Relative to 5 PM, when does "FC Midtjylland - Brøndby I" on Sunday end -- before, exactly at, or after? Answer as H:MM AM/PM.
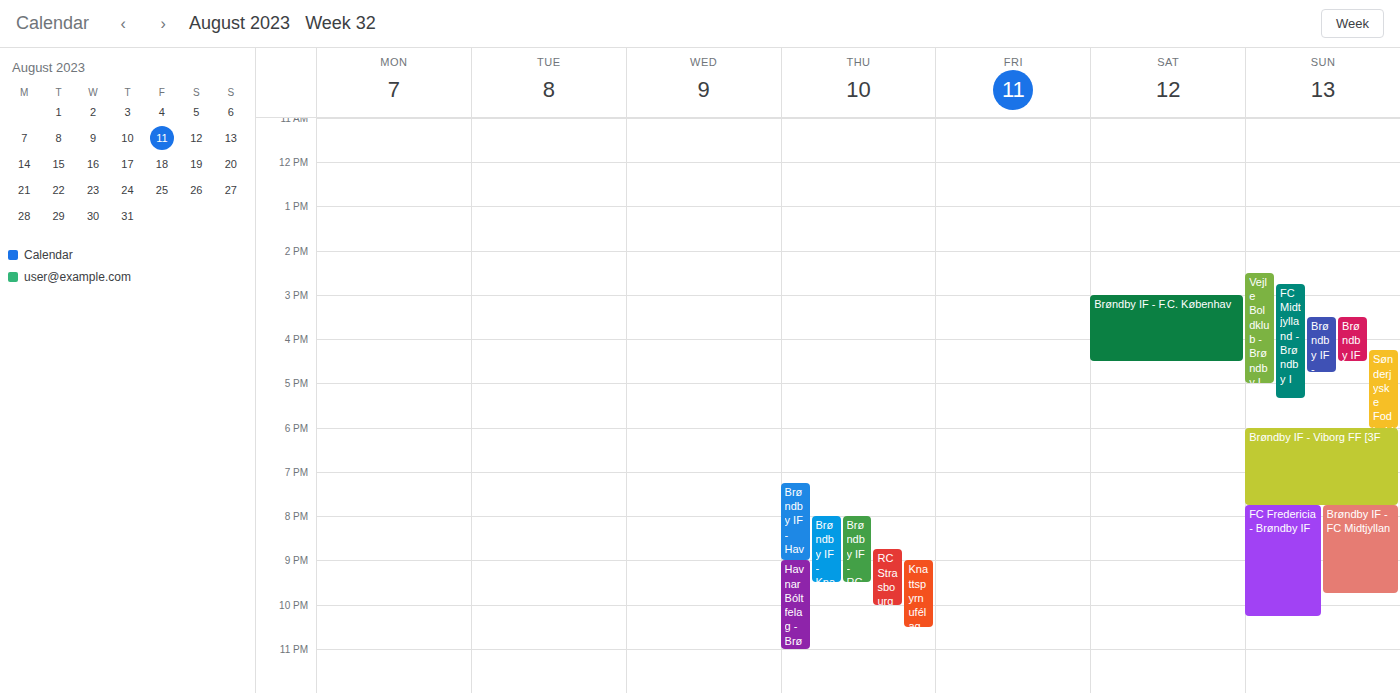
5:20 PM -- after 5 PM, 20 minutes below the 5 PM line.